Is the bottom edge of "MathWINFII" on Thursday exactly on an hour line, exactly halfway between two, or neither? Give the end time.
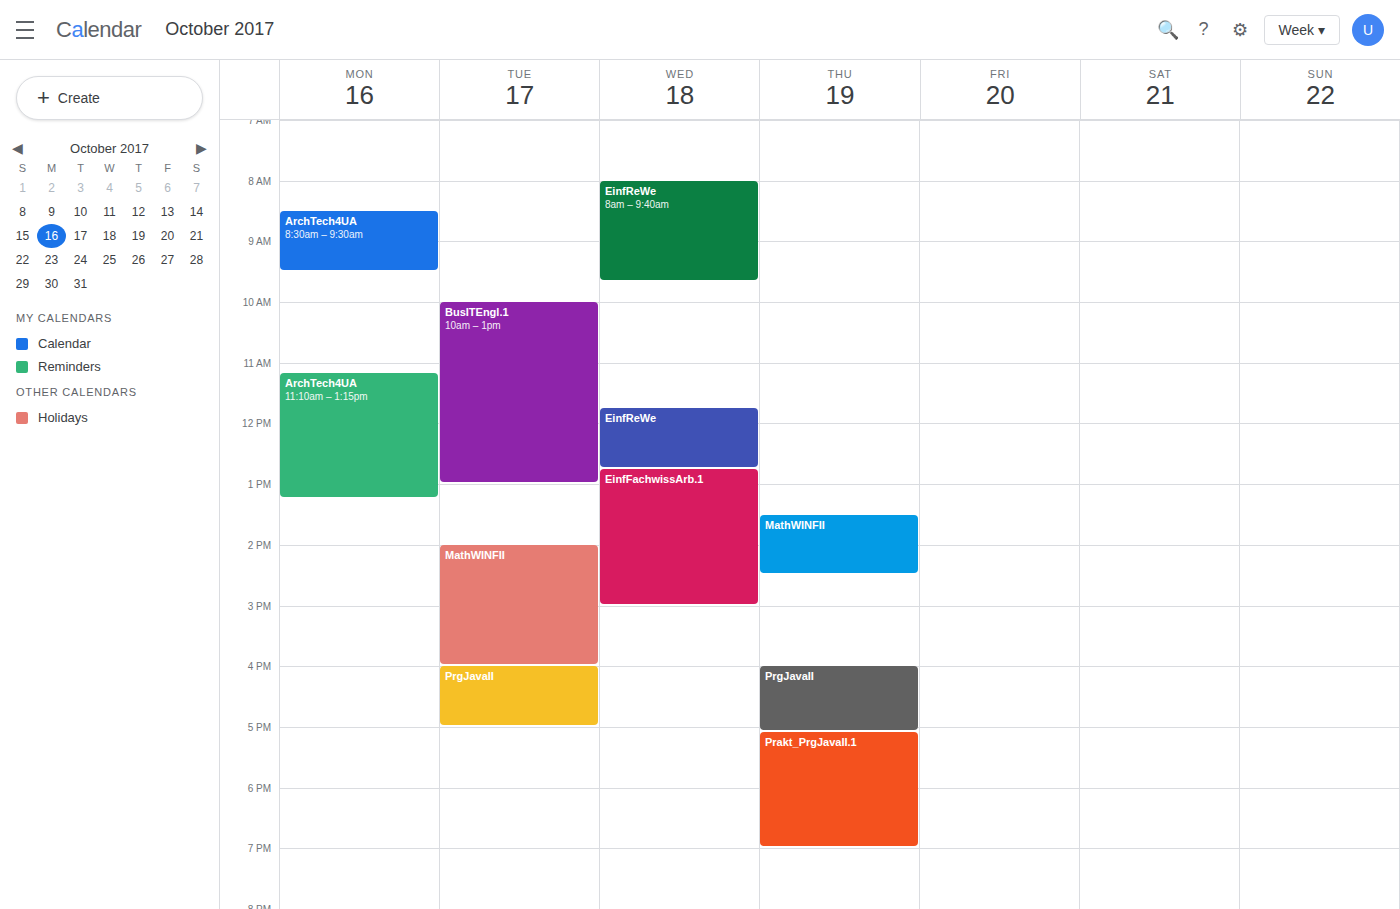
2:30 PM -- halfway between the 2 PM and 3 PM lines.